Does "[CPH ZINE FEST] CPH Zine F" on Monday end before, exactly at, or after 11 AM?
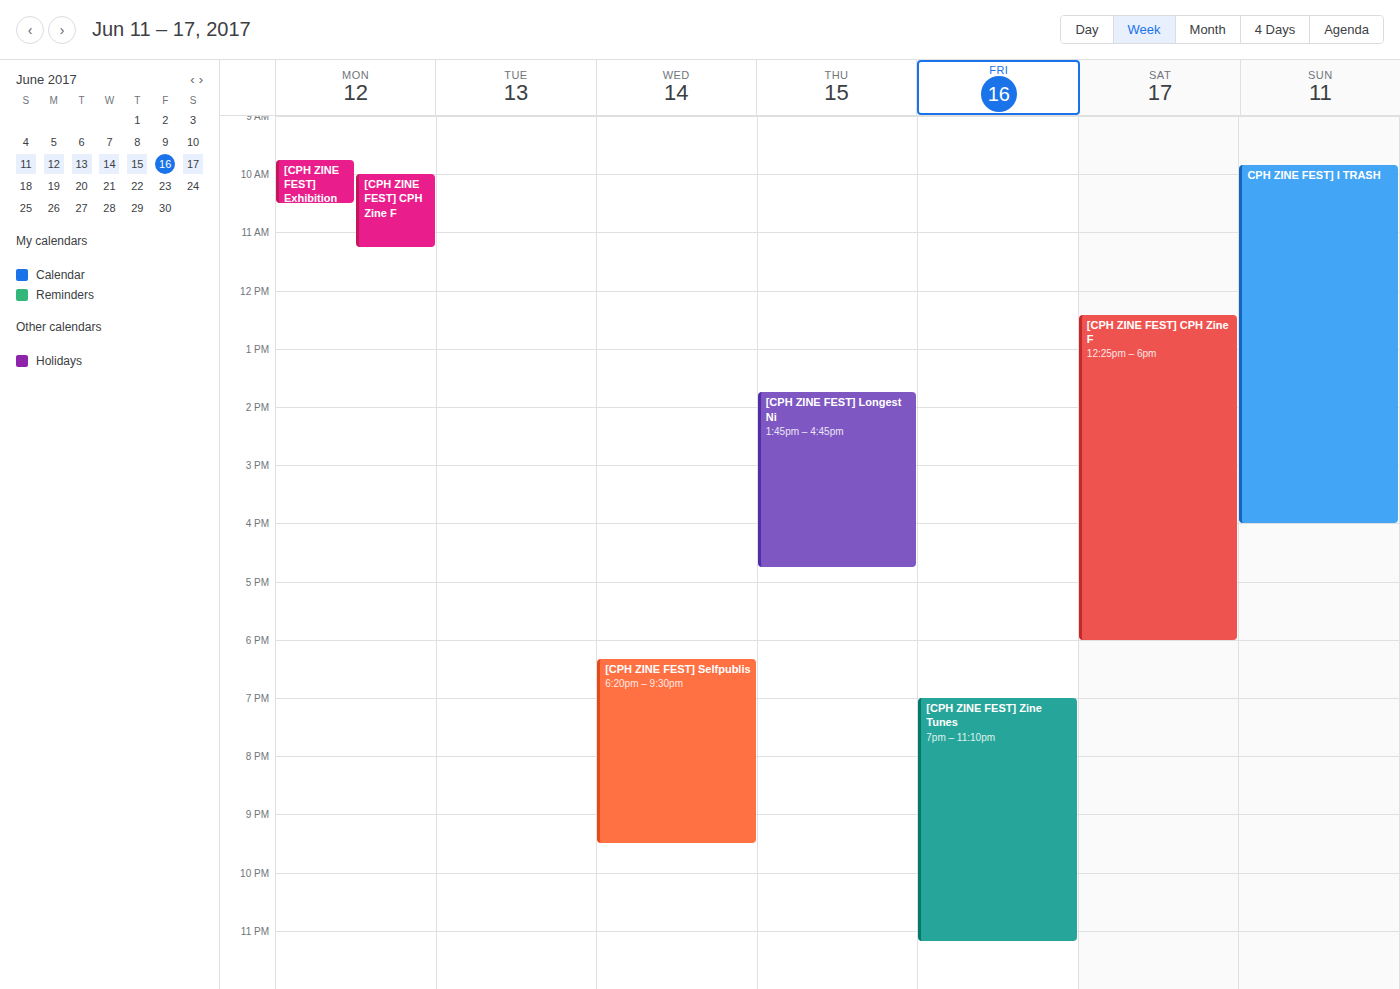
11:15 AM -- after 11 AM, 15 minutes below the 11 AM line.